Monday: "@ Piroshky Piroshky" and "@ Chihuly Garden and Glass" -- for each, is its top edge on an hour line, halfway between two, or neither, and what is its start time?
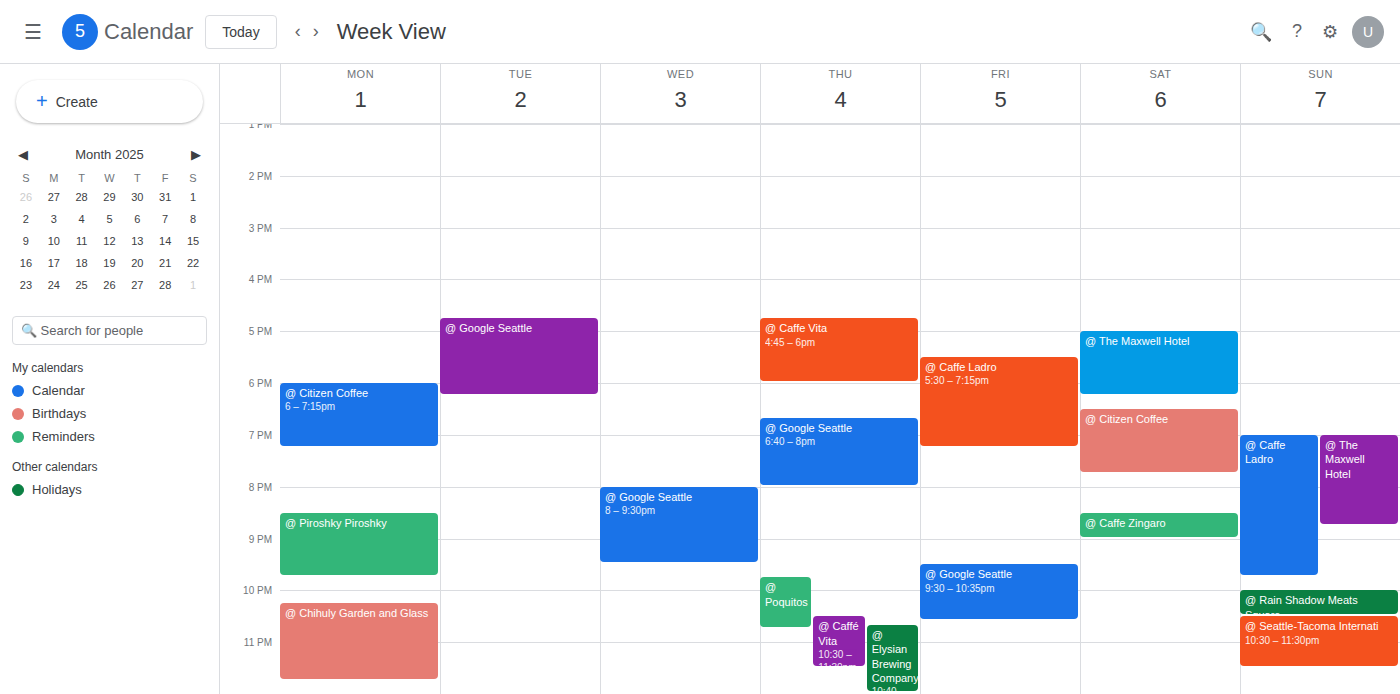
"@ Piroshky Piroshky": 8:30 PM, halfway between the 8 PM and 9 PM lines. "@ Chihuly Garden and Glass": 10:15 PM, neither: a quarter of the way from the 10 PM line to the 11 PM line.